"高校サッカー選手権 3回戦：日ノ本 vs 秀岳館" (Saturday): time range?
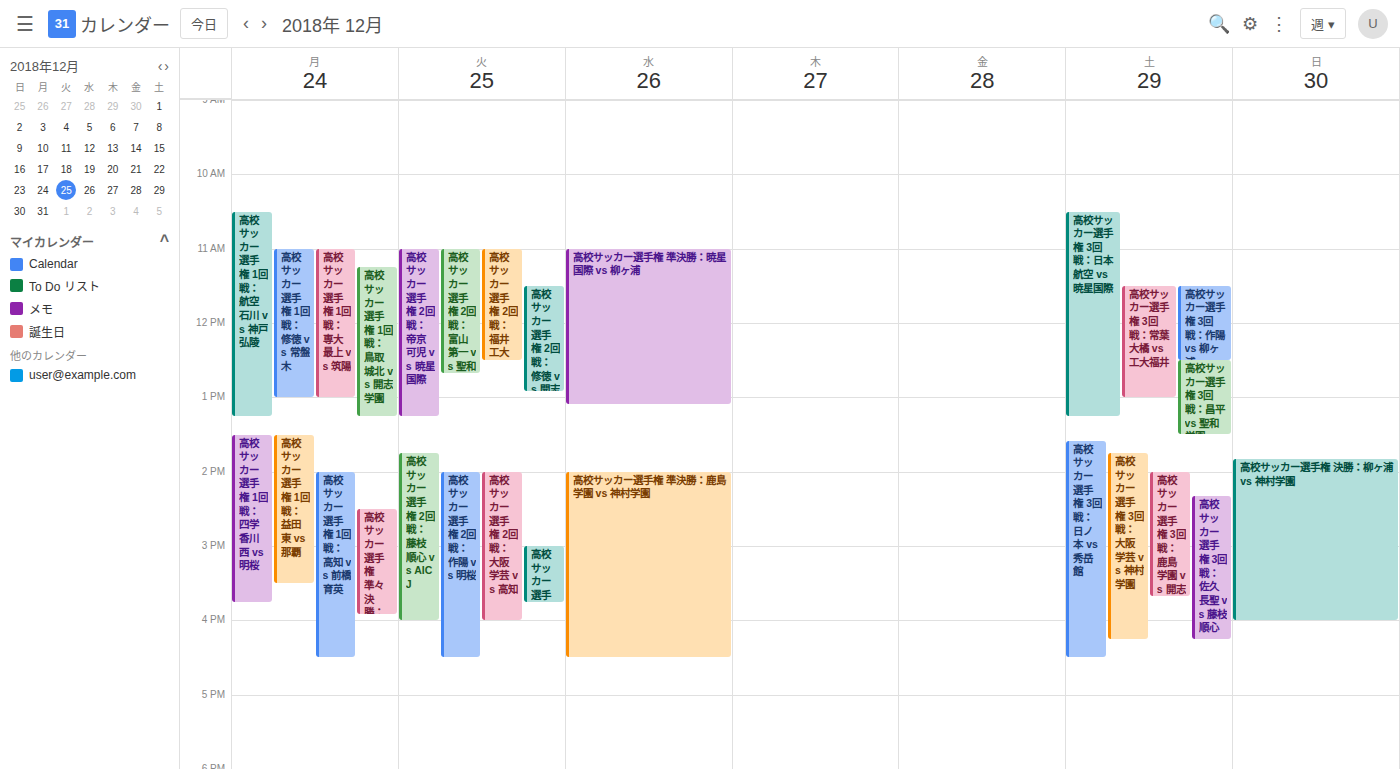
1:35 PM to 4:30 PM